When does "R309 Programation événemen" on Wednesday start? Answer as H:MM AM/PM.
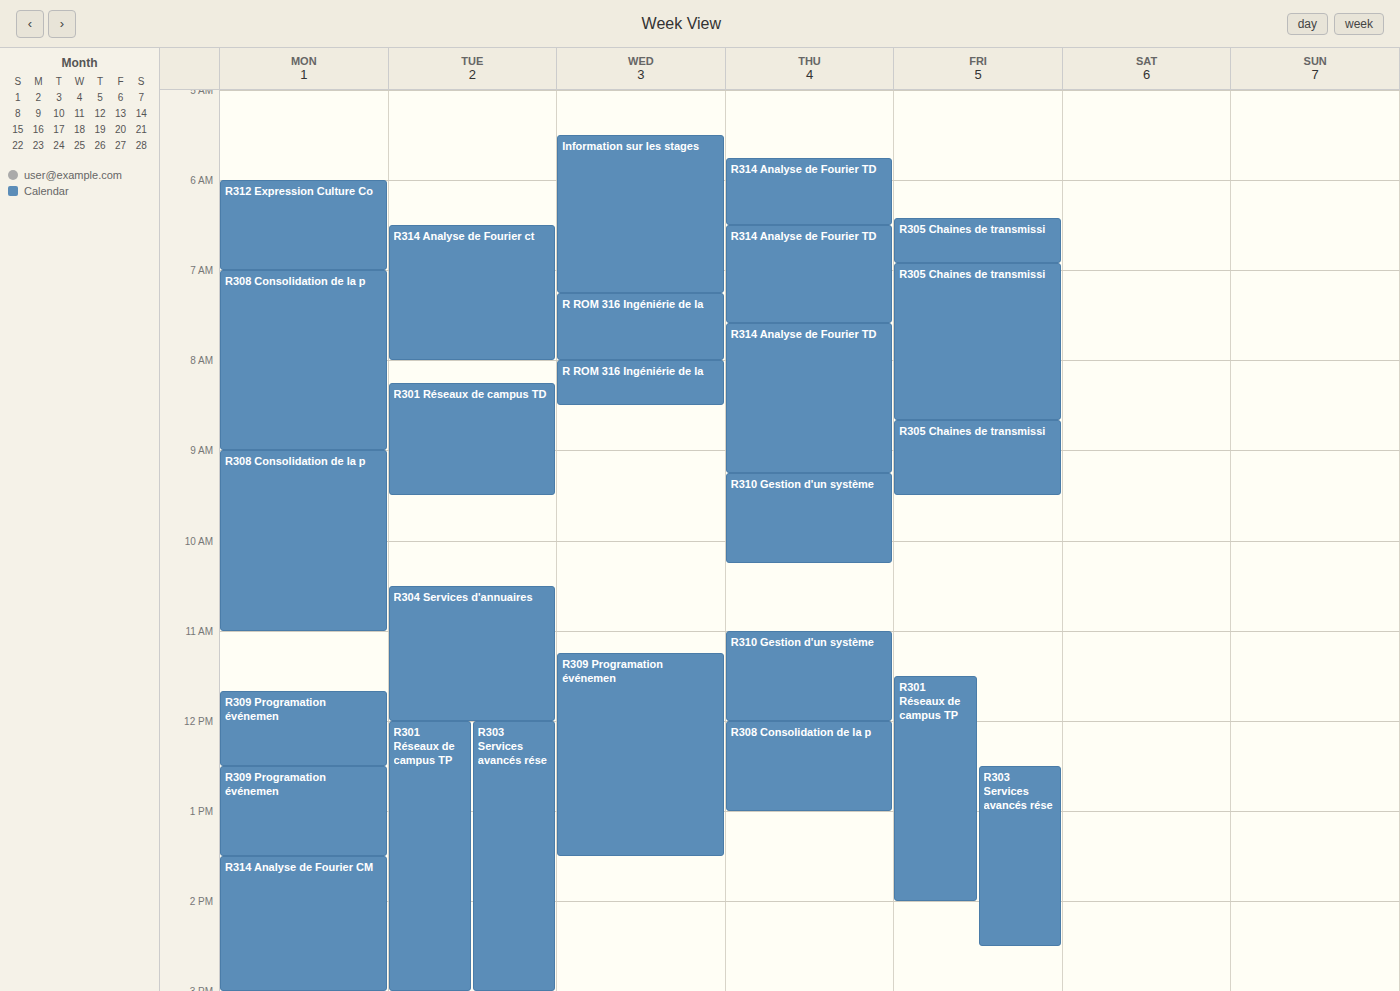
11:15 AM